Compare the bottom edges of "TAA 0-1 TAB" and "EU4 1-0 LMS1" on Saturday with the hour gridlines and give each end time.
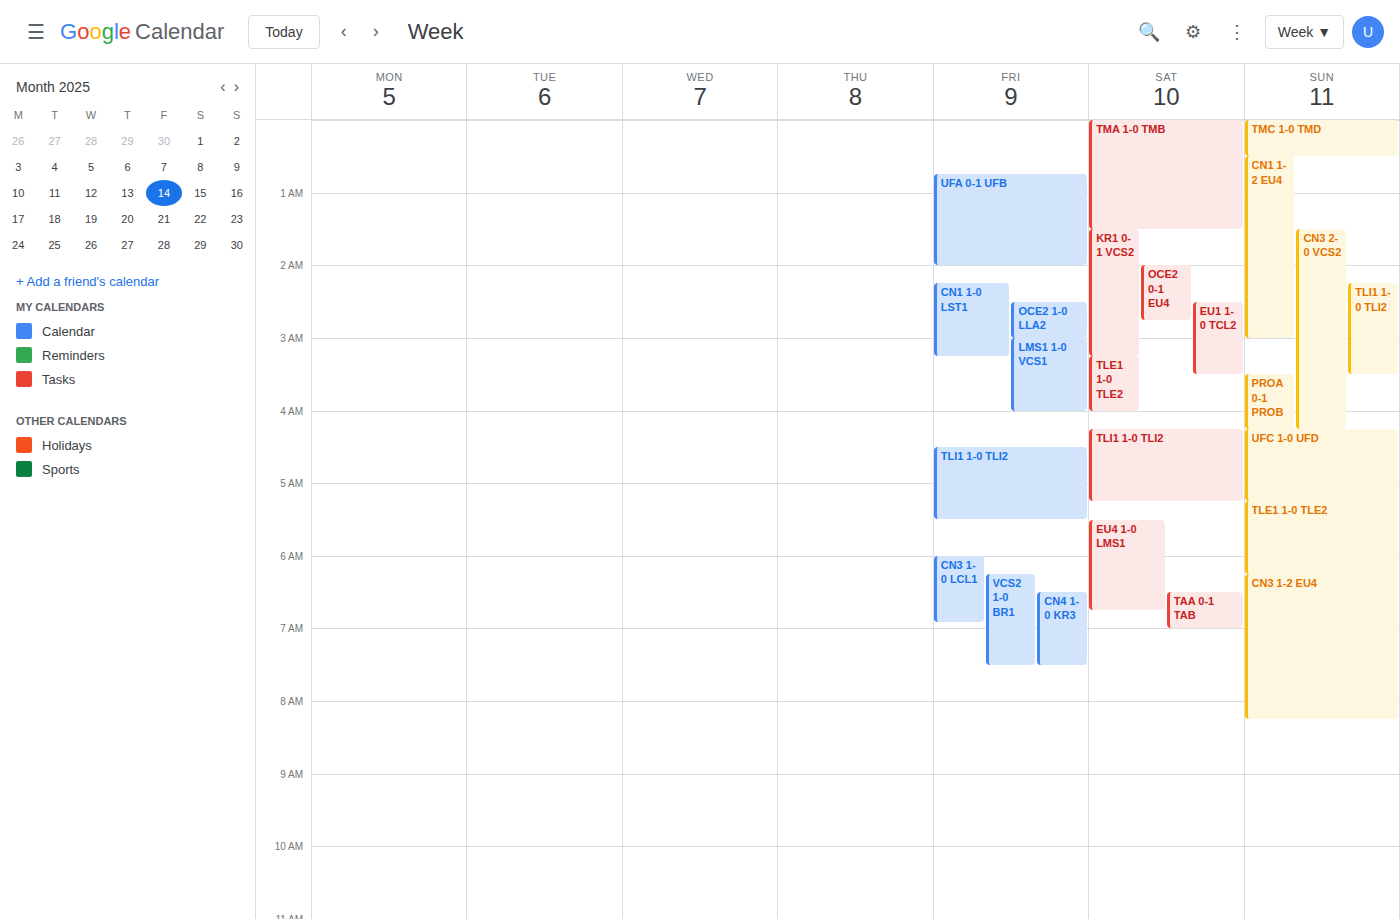
"TAA 0-1 TAB": 7:00 AM, exactly on the 7 AM line. "EU4 1-0 LMS1": 6:45 AM, neither: three quarters of the way from the 6 AM line to the 7 AM line.